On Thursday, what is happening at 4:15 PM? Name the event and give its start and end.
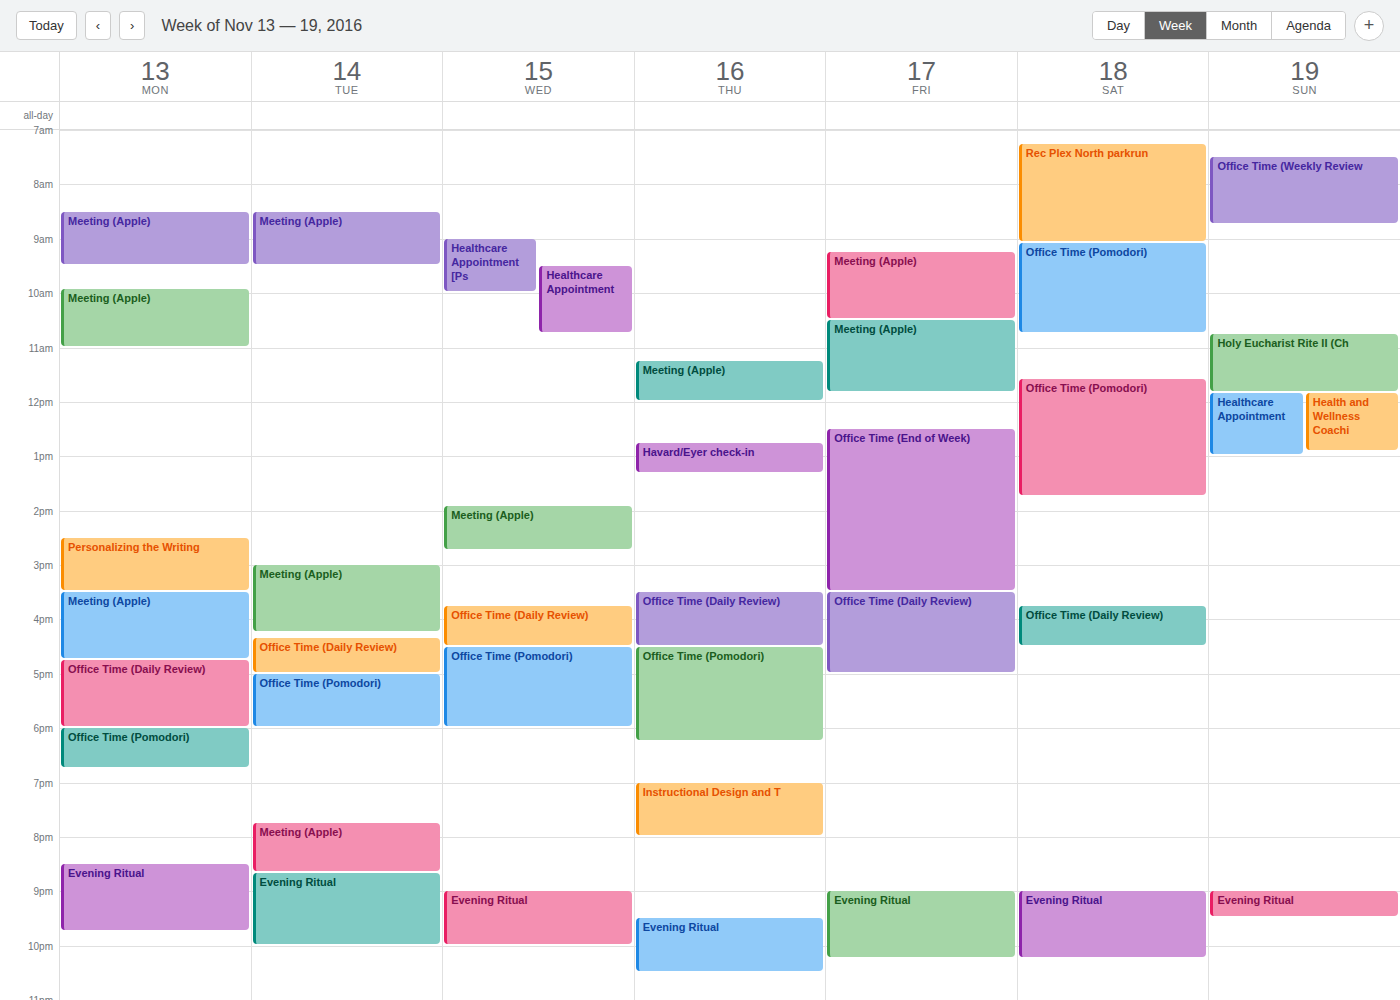
"Office Time (Daily Review)", 3:30 PM to 4:30 PM